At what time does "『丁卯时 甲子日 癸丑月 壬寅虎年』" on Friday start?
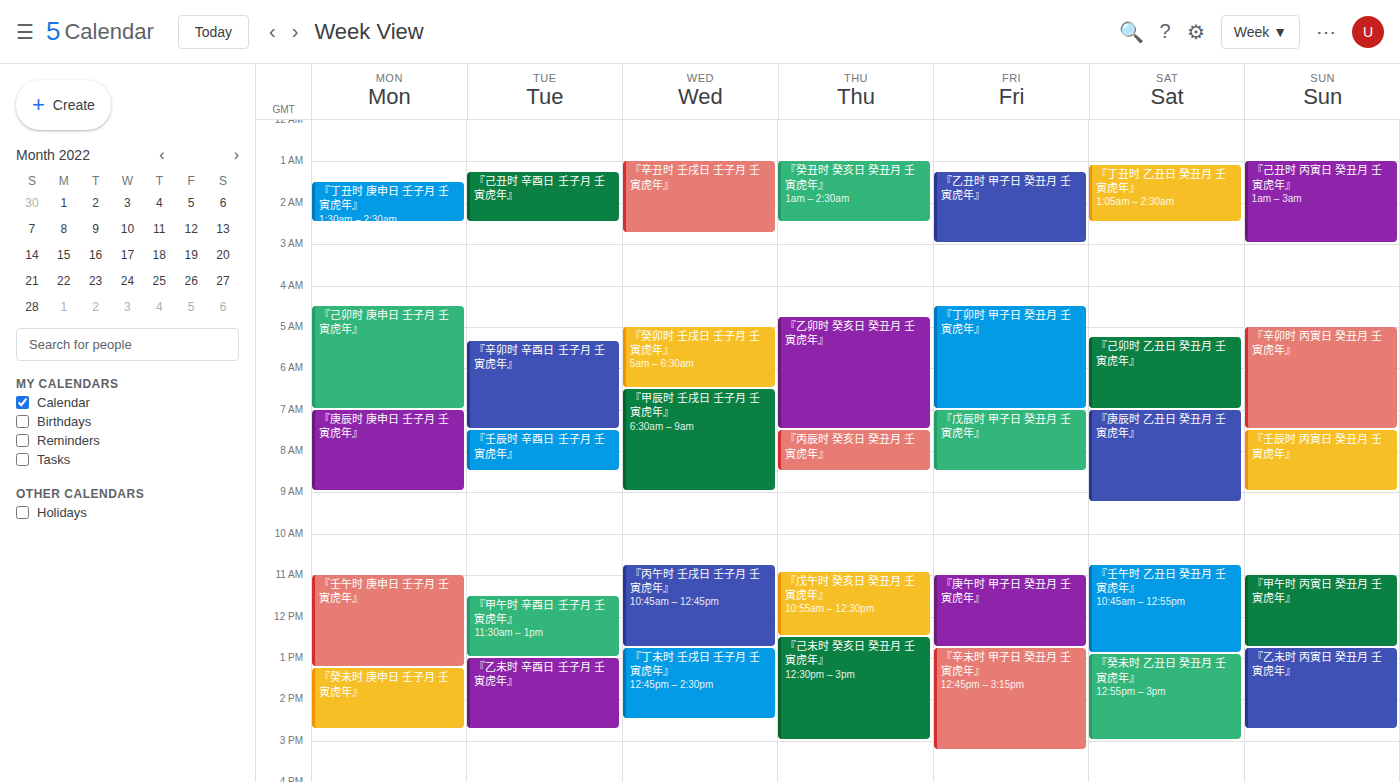
04:30